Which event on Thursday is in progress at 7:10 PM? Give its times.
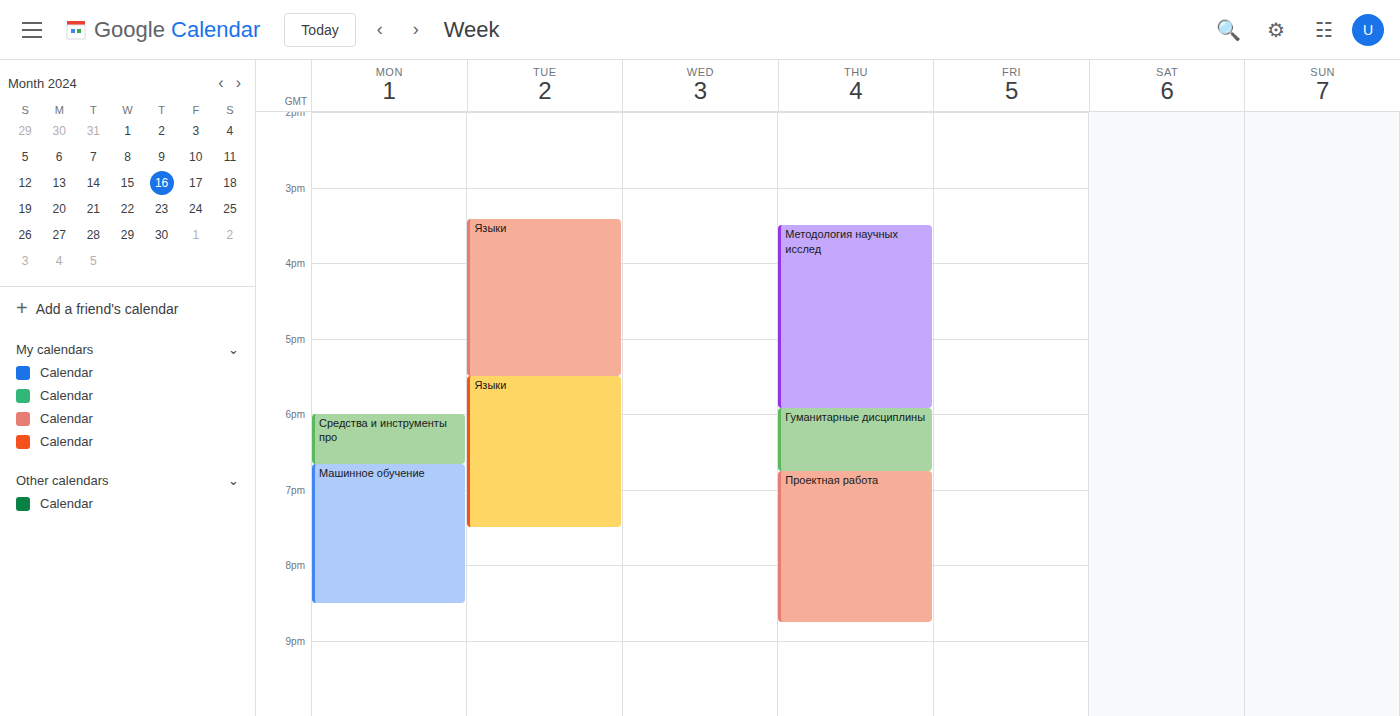
"Проектная работа", 6:45 PM to 8:45 PM